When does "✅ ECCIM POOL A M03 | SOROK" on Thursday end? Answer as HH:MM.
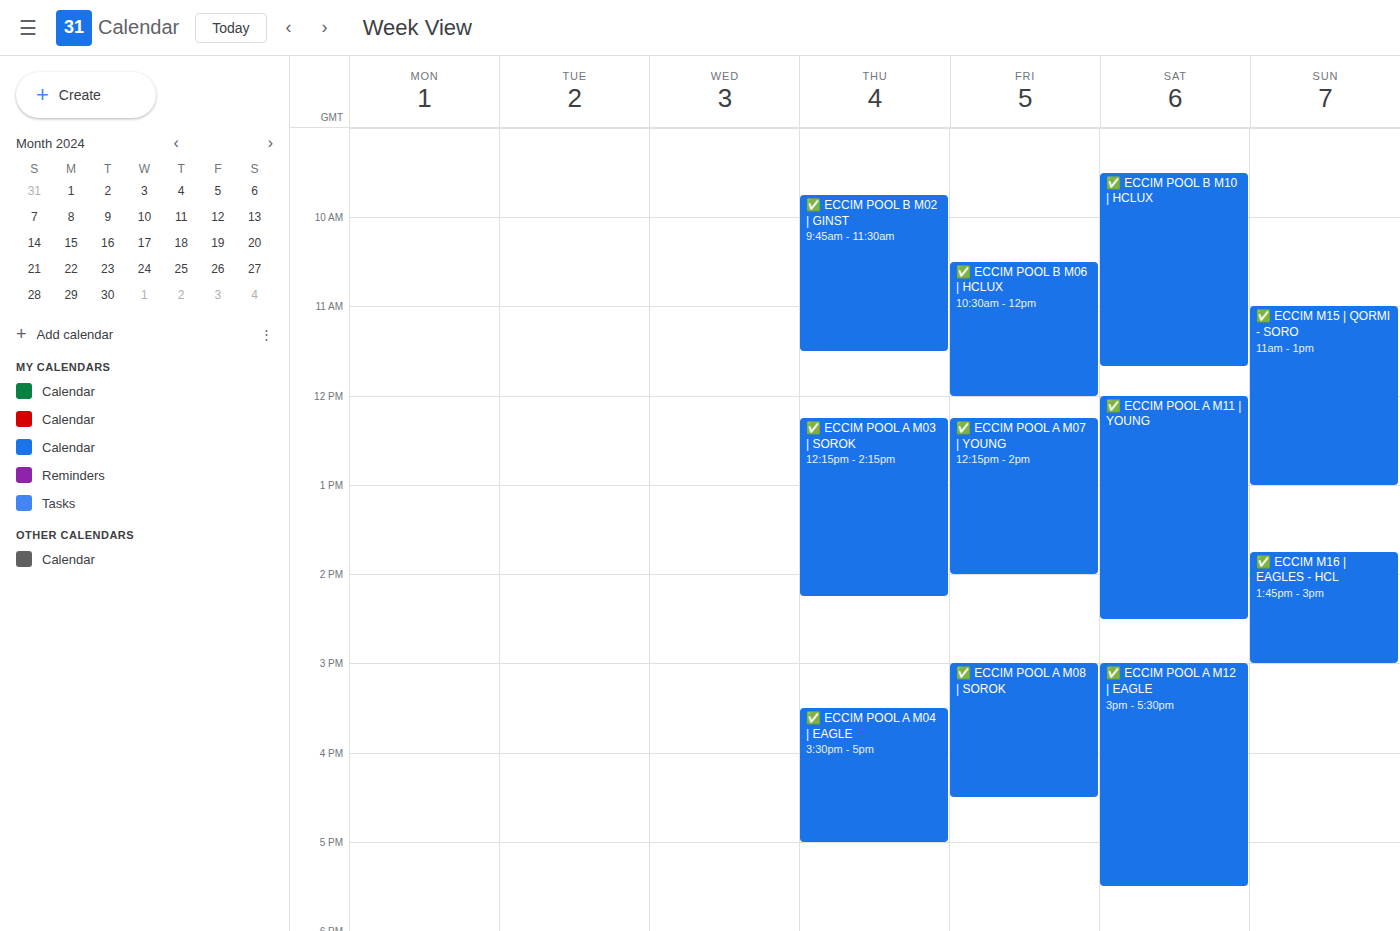
14:15